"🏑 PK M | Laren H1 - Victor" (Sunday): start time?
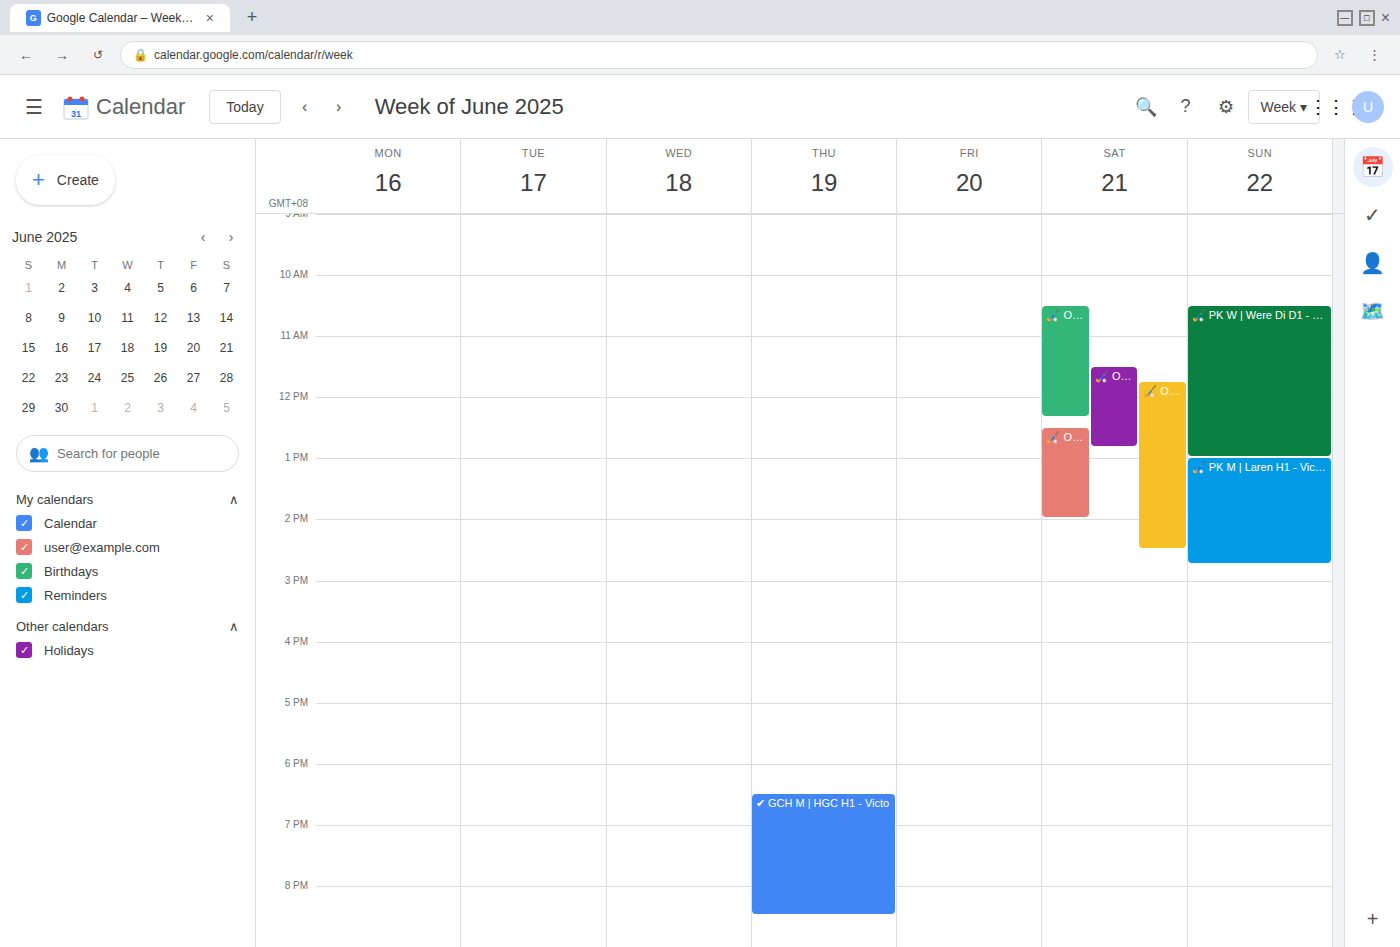
1:00 PM